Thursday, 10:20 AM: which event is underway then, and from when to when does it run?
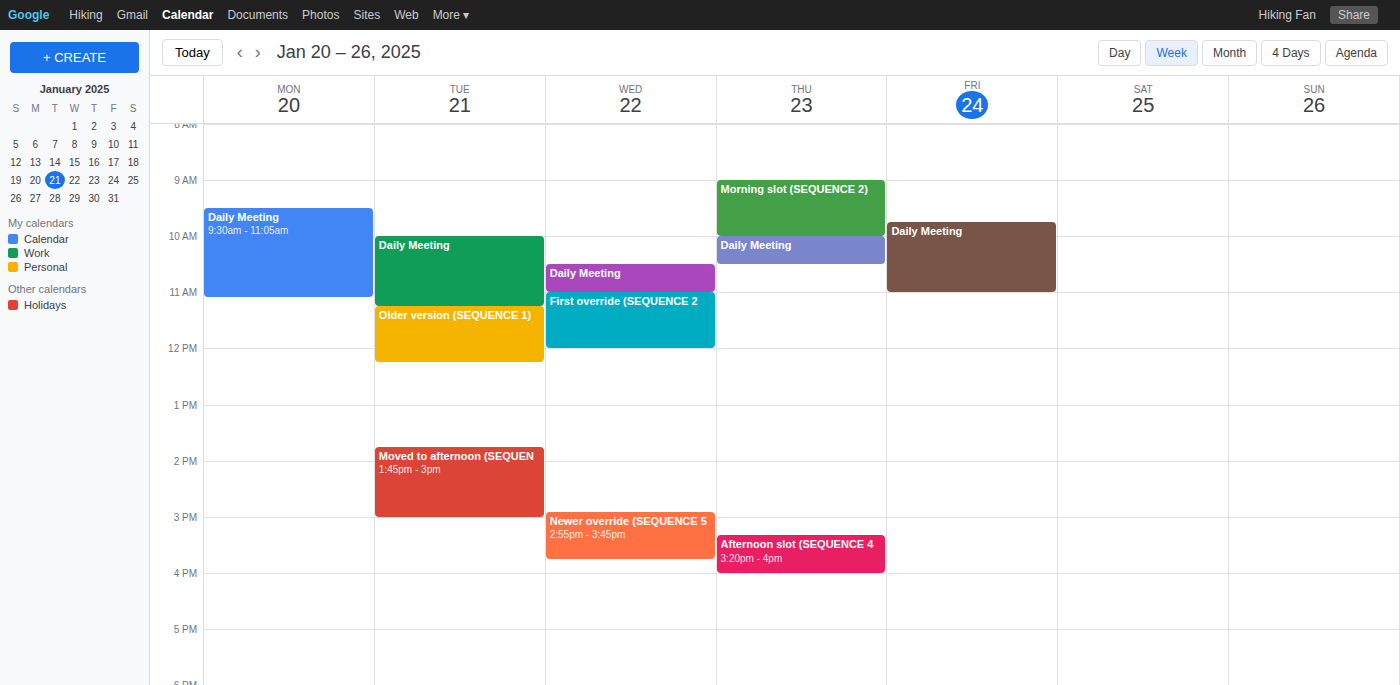
"Daily Meeting", 10:00 AM to 10:30 AM